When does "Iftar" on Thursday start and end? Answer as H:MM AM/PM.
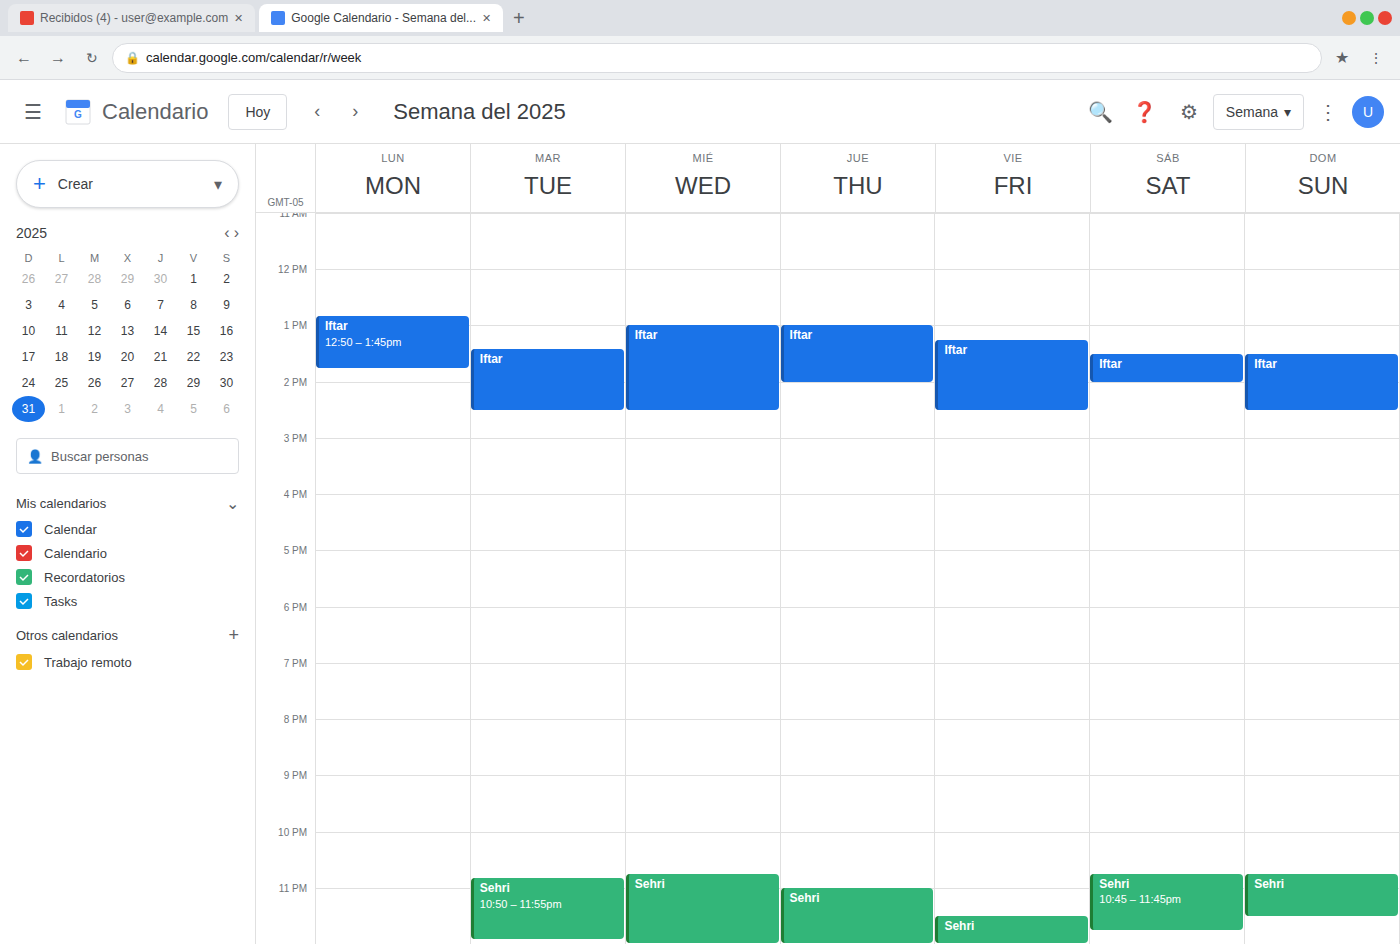
1:00 PM to 2:00 PM